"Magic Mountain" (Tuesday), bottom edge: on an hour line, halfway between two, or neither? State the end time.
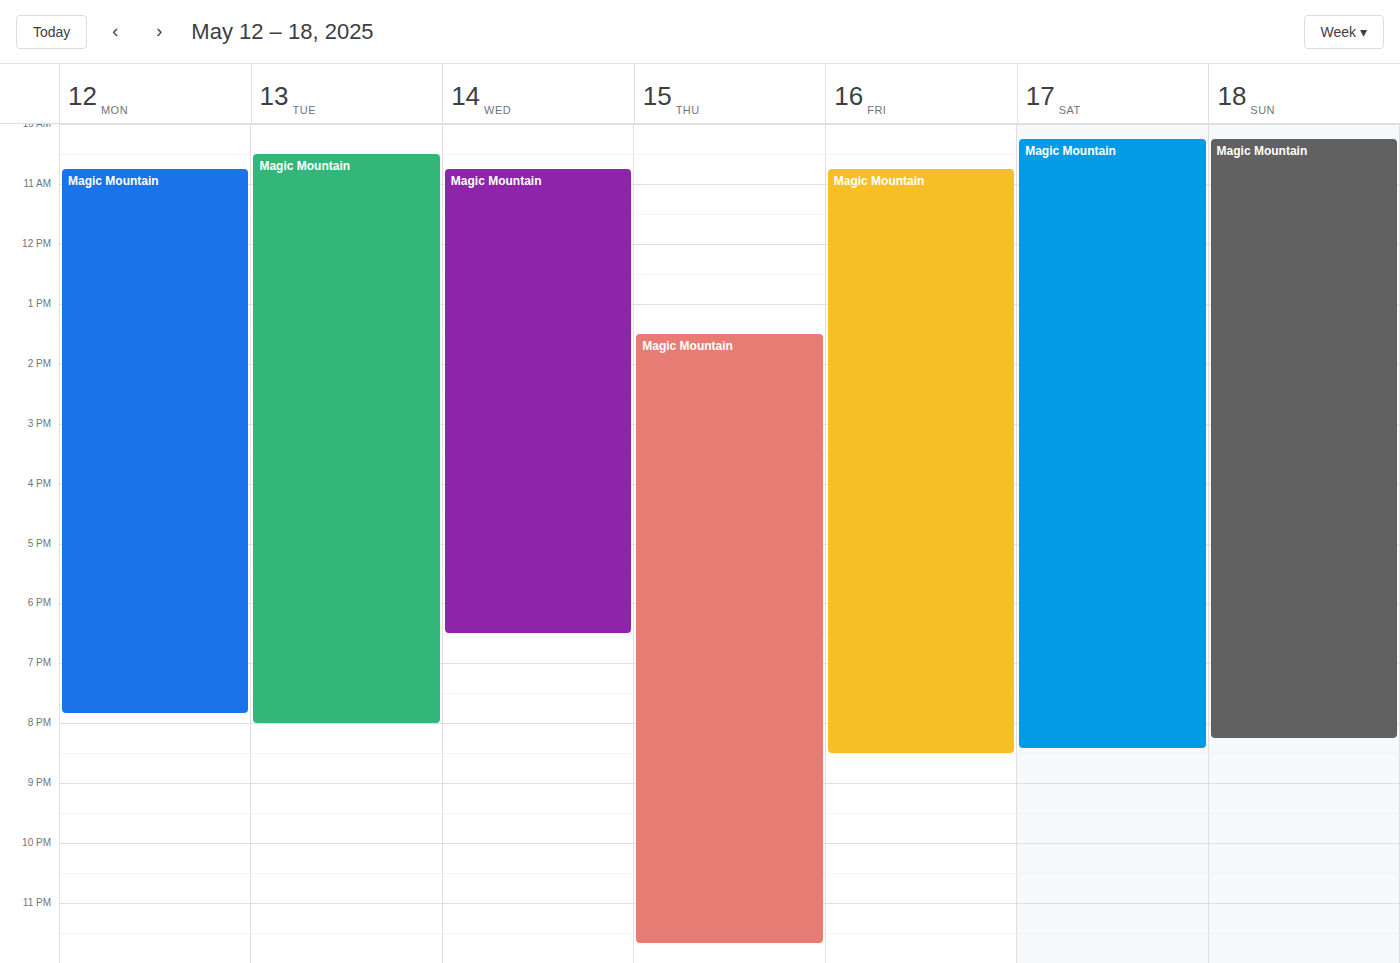
8:00 PM -- exactly on the 8 PM line.